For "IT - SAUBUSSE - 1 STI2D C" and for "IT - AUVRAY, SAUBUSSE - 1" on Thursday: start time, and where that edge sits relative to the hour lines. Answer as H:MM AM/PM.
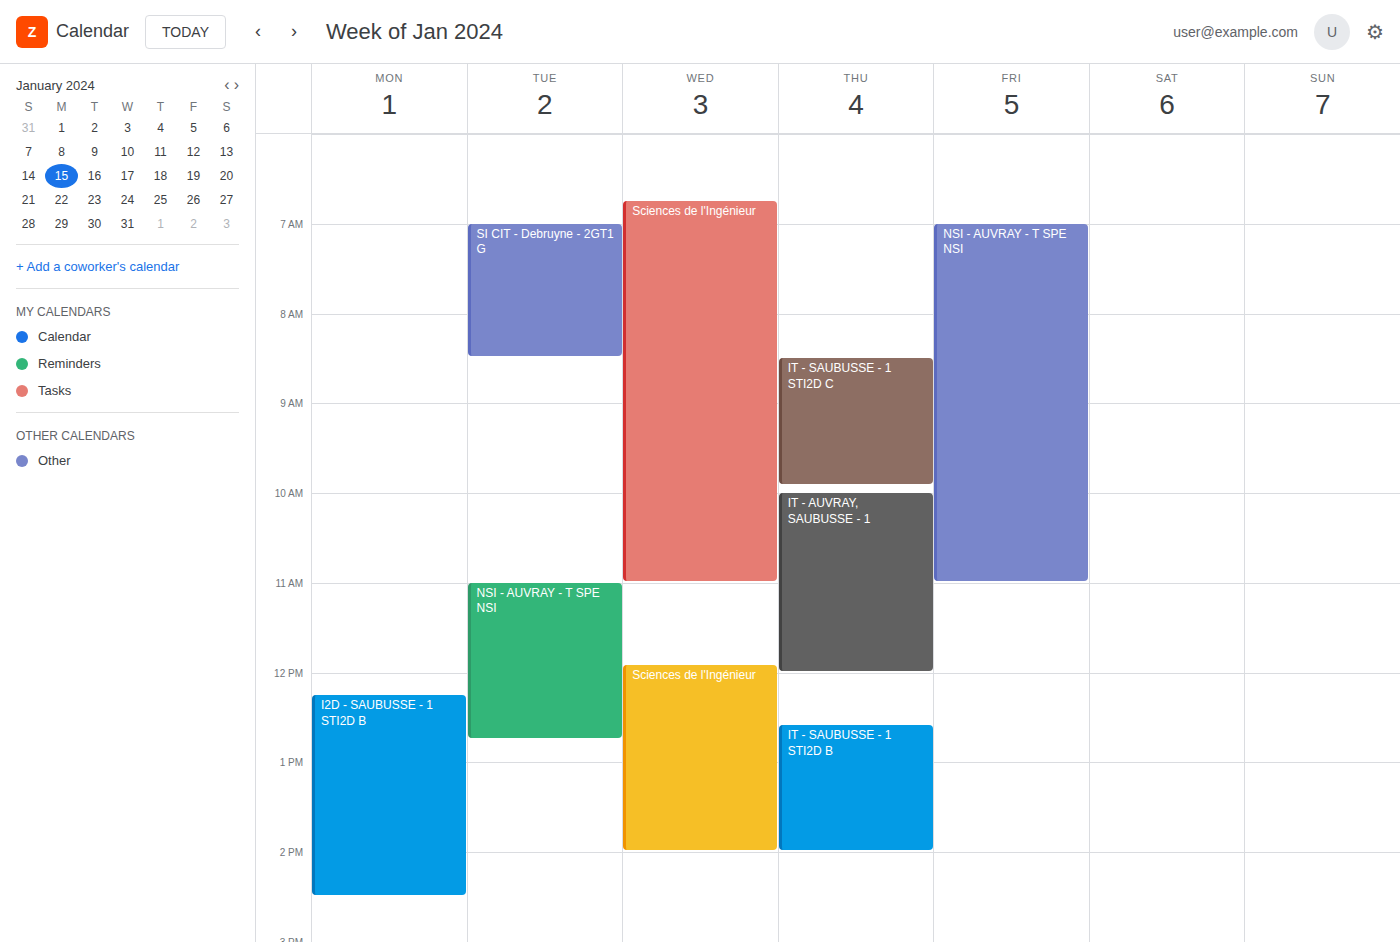
"IT - SAUBUSSE - 1 STI2D C": 8:30 AM, halfway between the 8 AM and 9 AM lines. "IT - AUVRAY, SAUBUSSE - 1": 10:00 AM, exactly on the 10 AM line.